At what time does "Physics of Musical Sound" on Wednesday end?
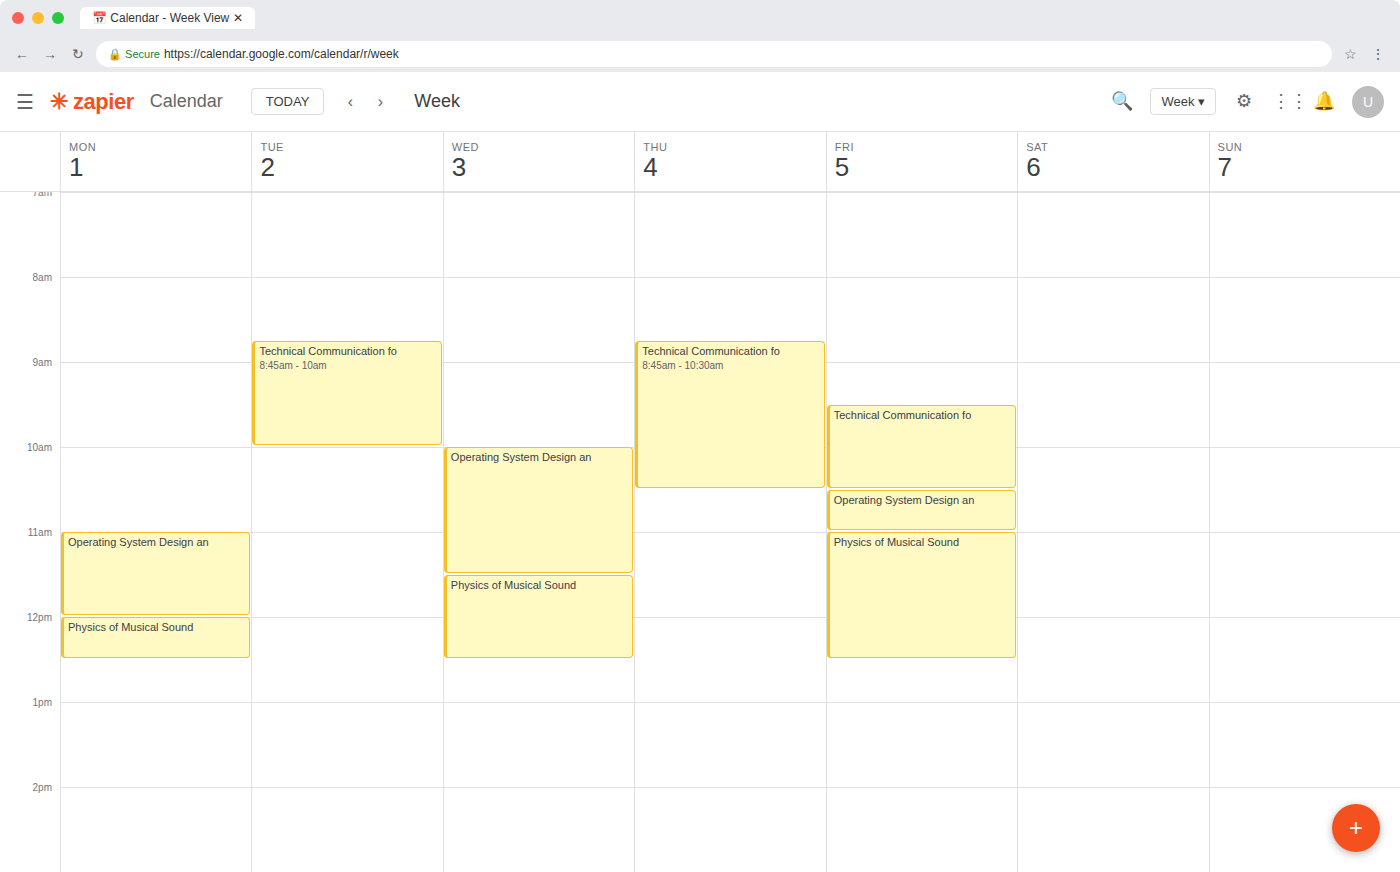
12:30 PM